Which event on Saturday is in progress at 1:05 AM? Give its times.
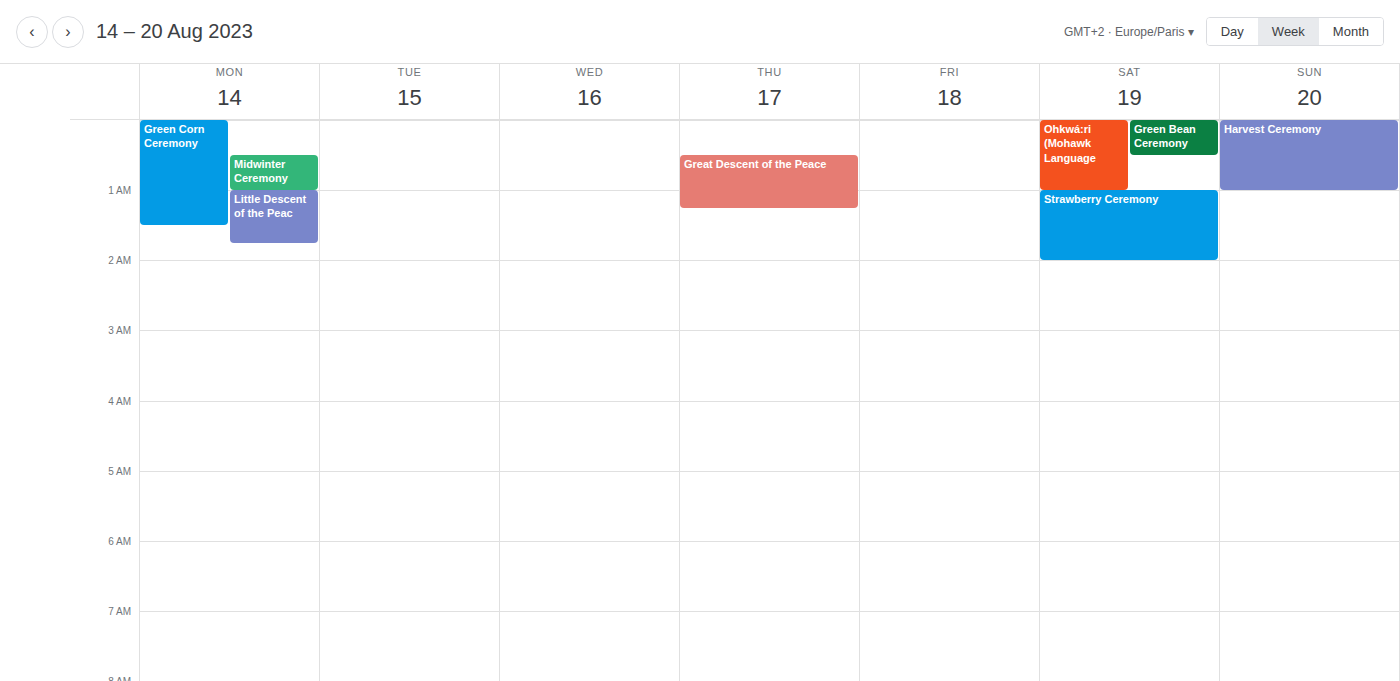
"Strawberry Ceremony", 1:00 AM to 2:00 AM